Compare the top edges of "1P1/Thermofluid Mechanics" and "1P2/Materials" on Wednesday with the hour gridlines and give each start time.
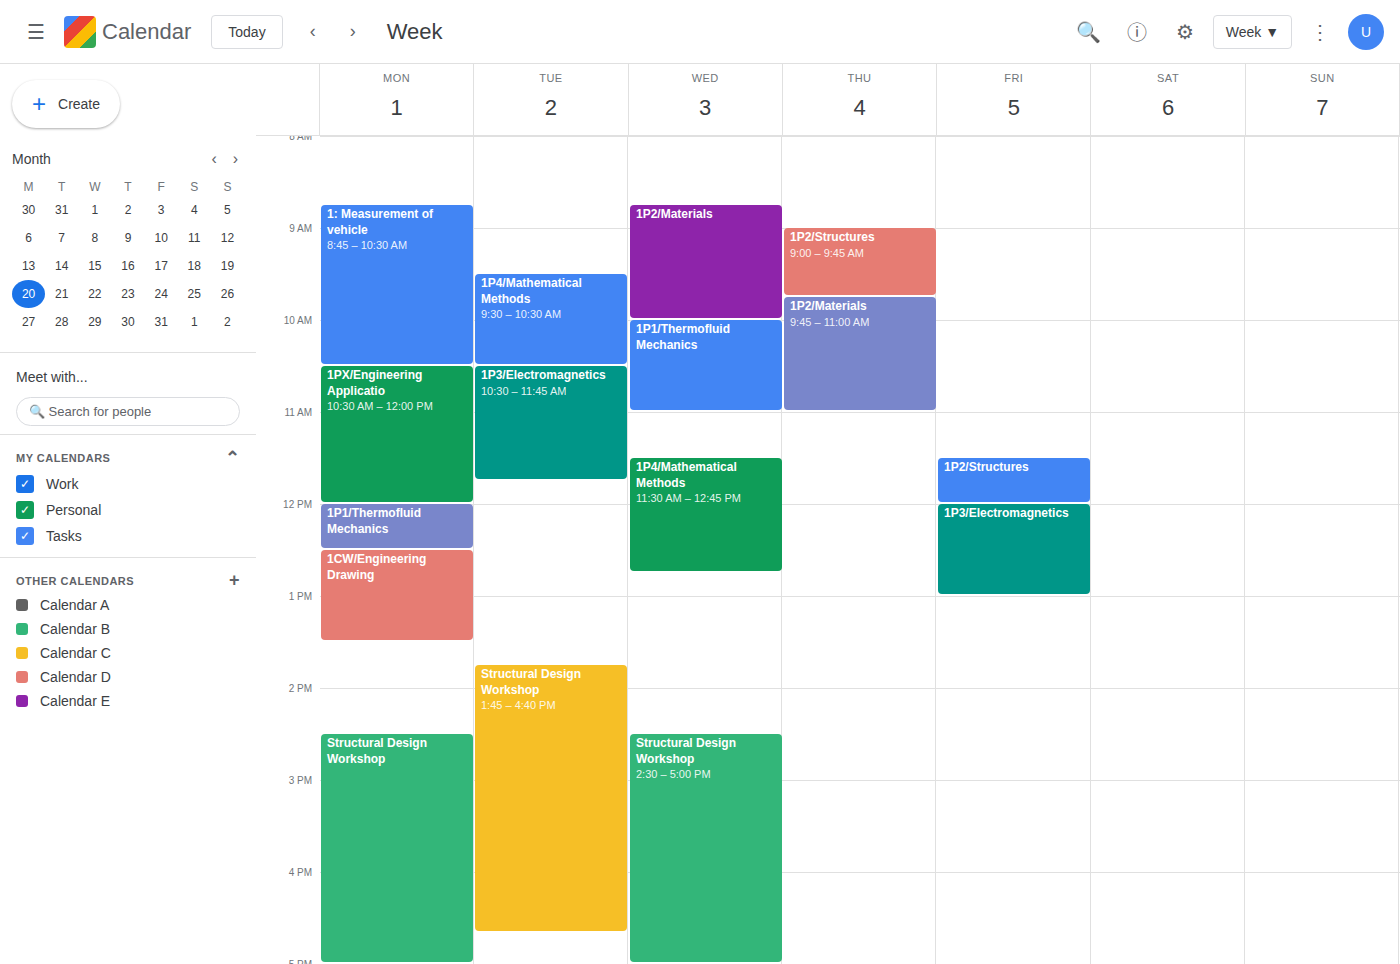
"1P1/Thermofluid Mechanics": 10:00 AM, exactly on the 10 AM line. "1P2/Materials": 8:45 AM, neither: three quarters of the way from the 8 AM line to the 9 AM line.